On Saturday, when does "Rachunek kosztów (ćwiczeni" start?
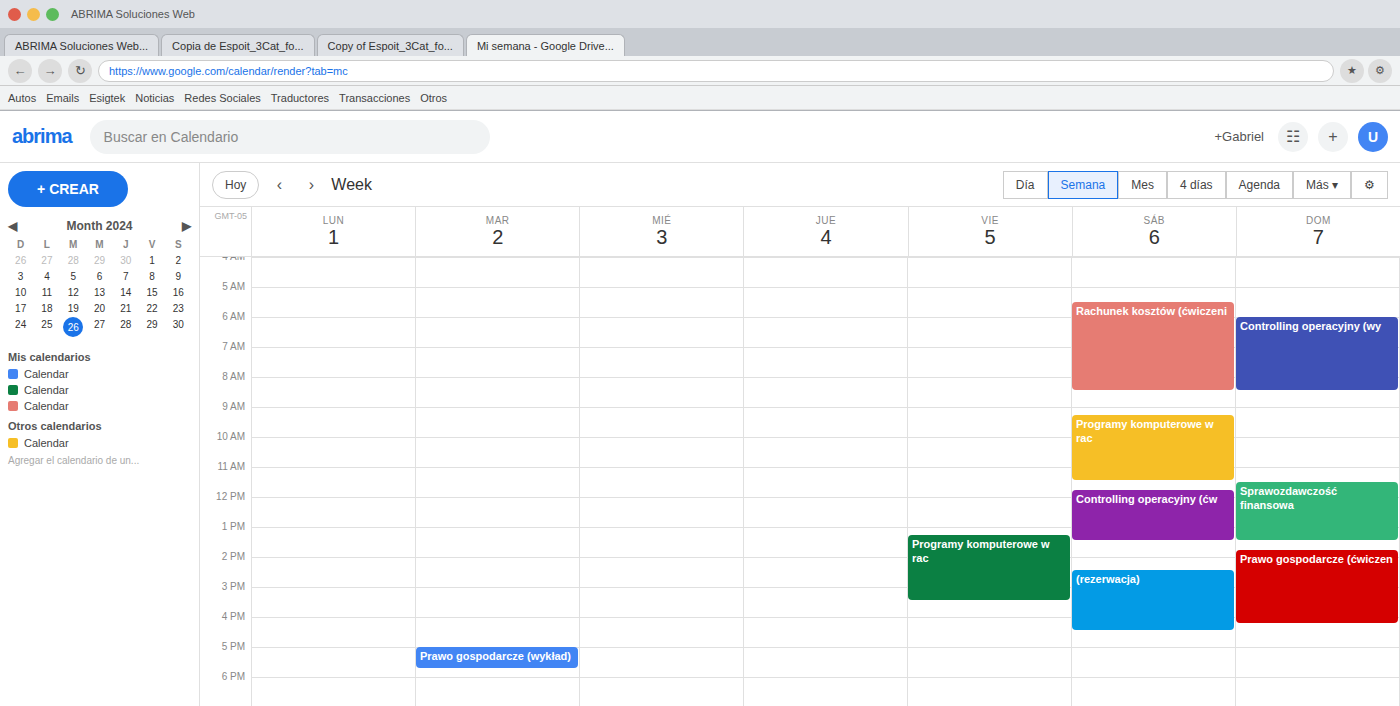
5:30 AM